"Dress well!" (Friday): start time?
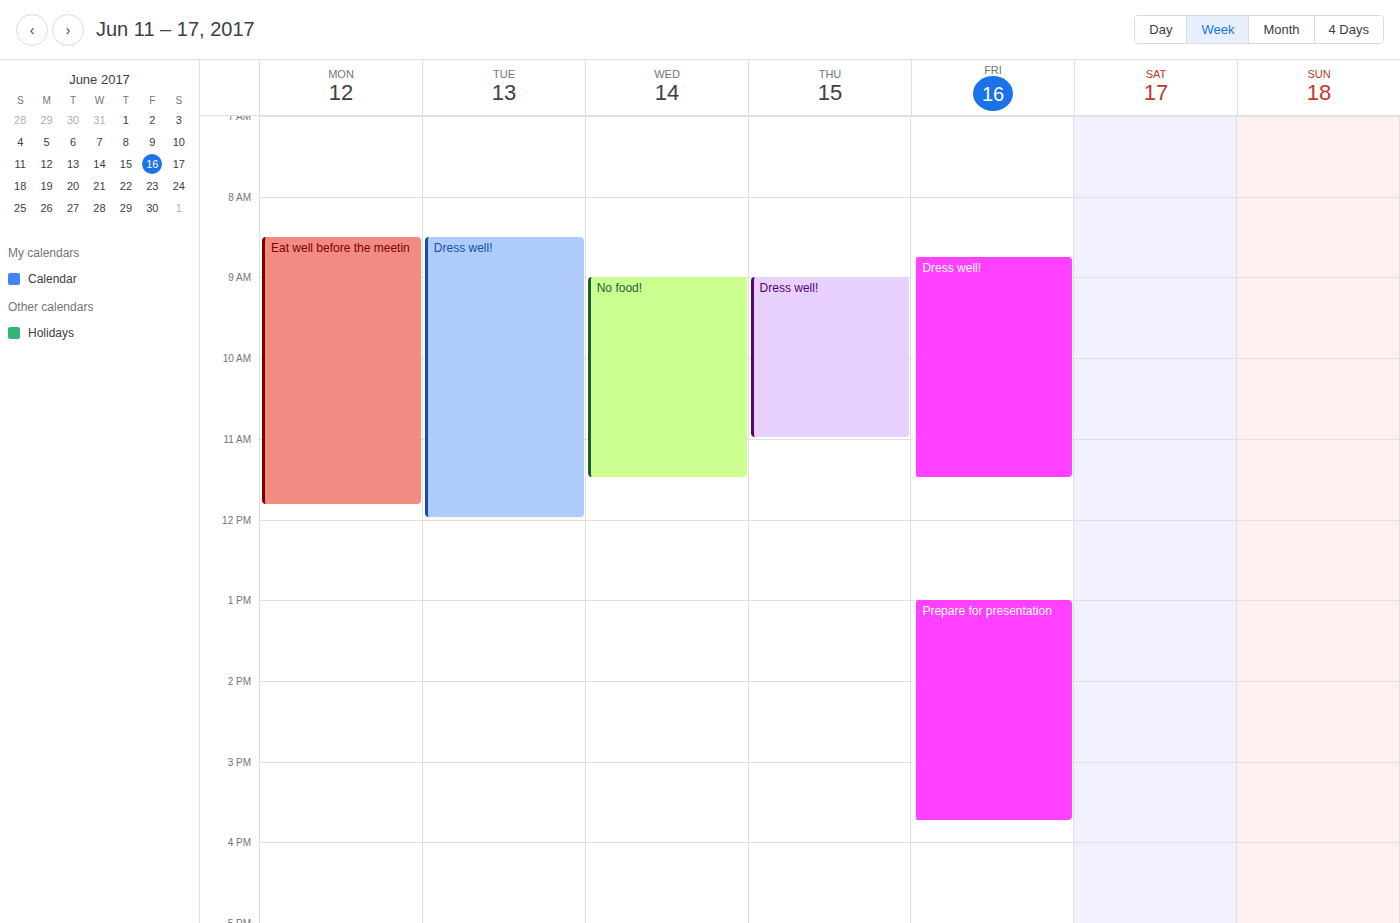
8:45 AM